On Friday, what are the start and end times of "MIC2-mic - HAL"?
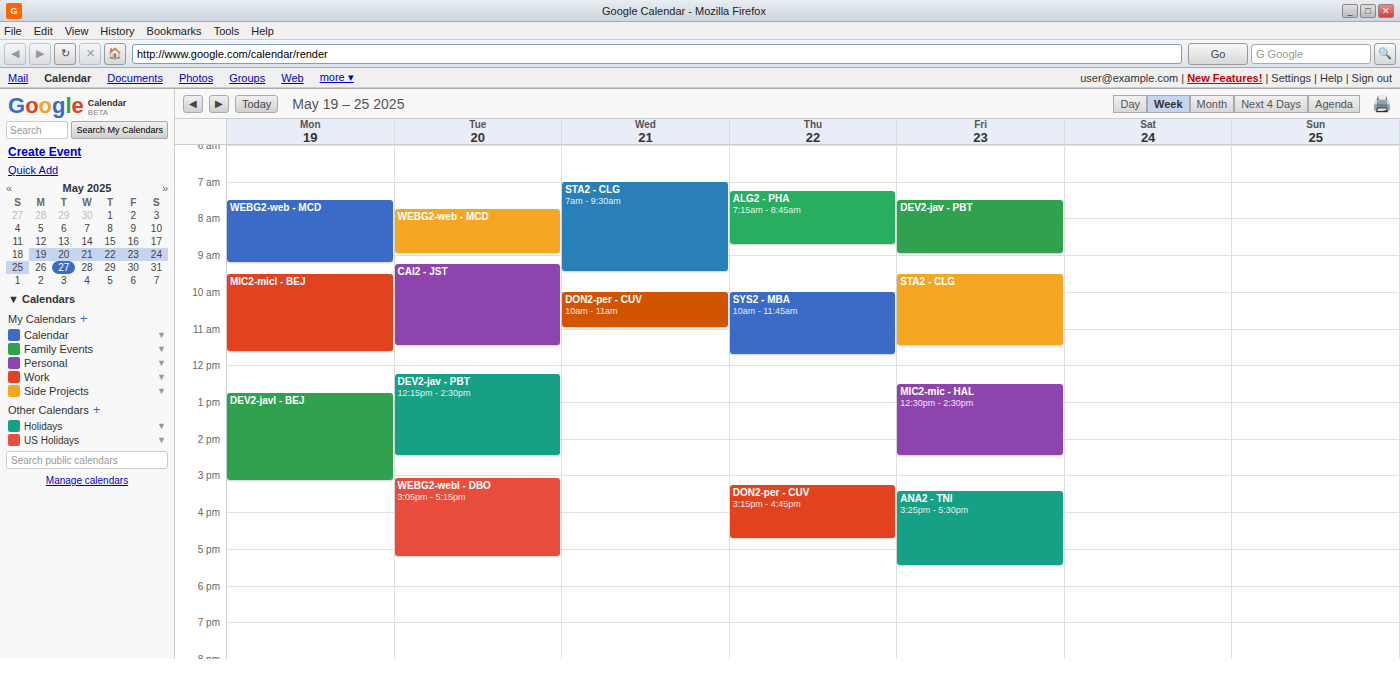
12:30 PM to 2:30 PM